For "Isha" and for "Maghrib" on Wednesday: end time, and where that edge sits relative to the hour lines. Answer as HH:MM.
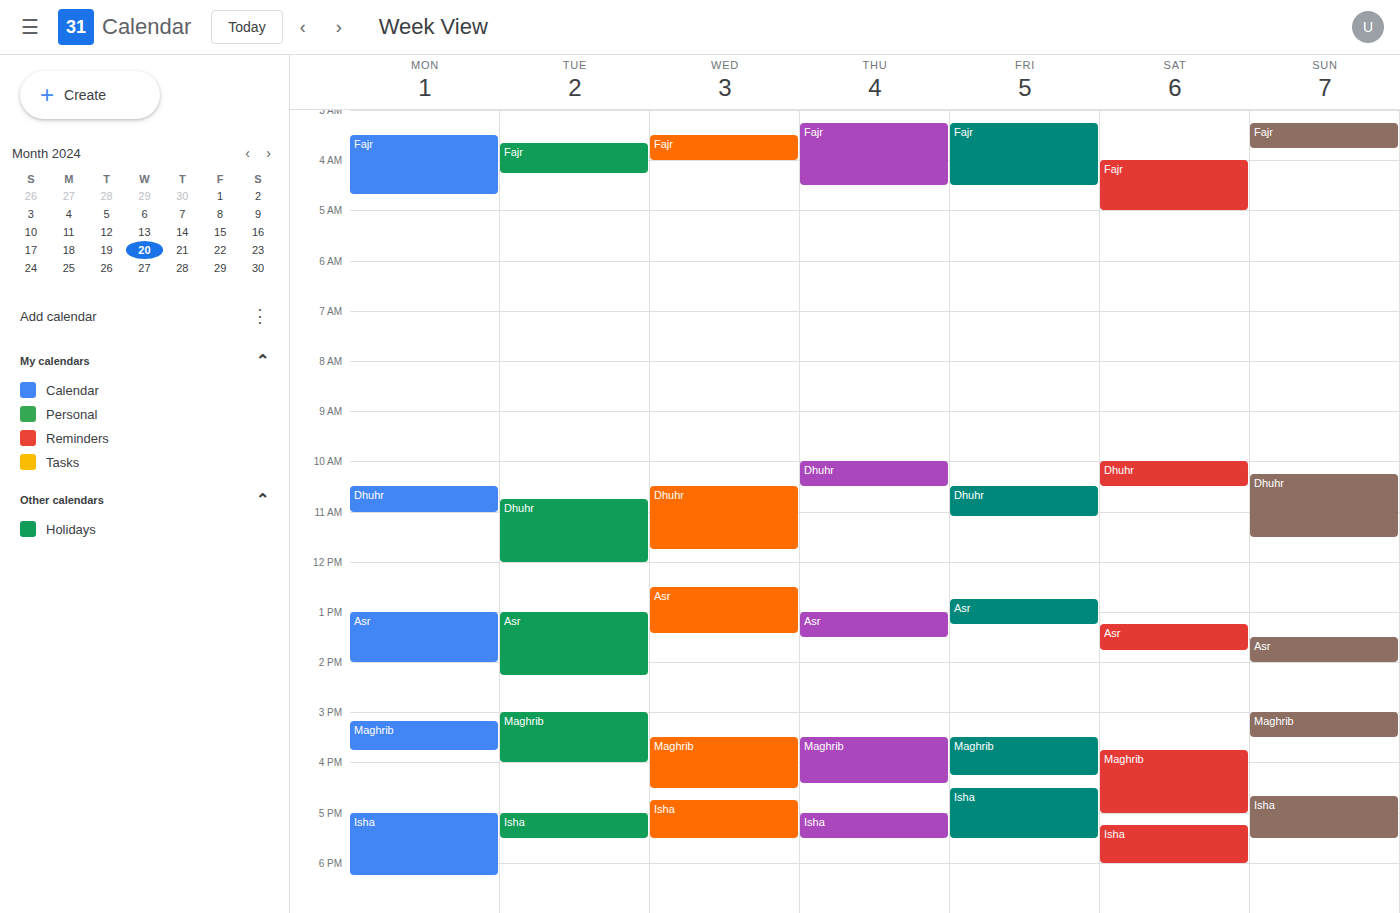
"Isha": 17:30, halfway between the 17:00 and 18:00 lines. "Maghrib": 16:30, halfway between the 16:00 and 17:00 lines.